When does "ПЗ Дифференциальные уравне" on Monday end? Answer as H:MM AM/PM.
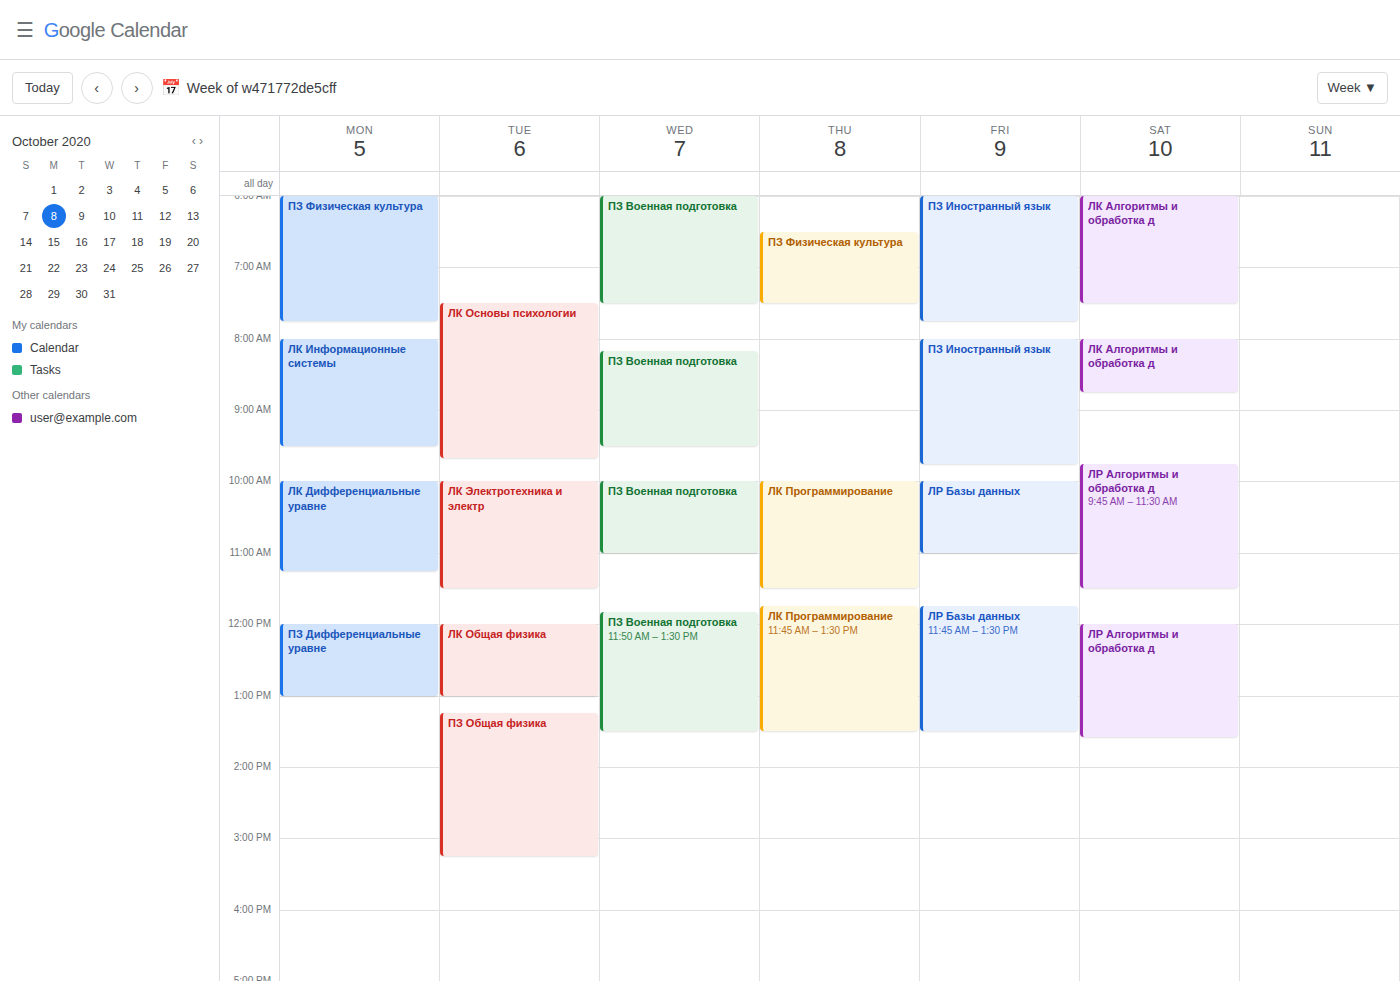
1:00 PM